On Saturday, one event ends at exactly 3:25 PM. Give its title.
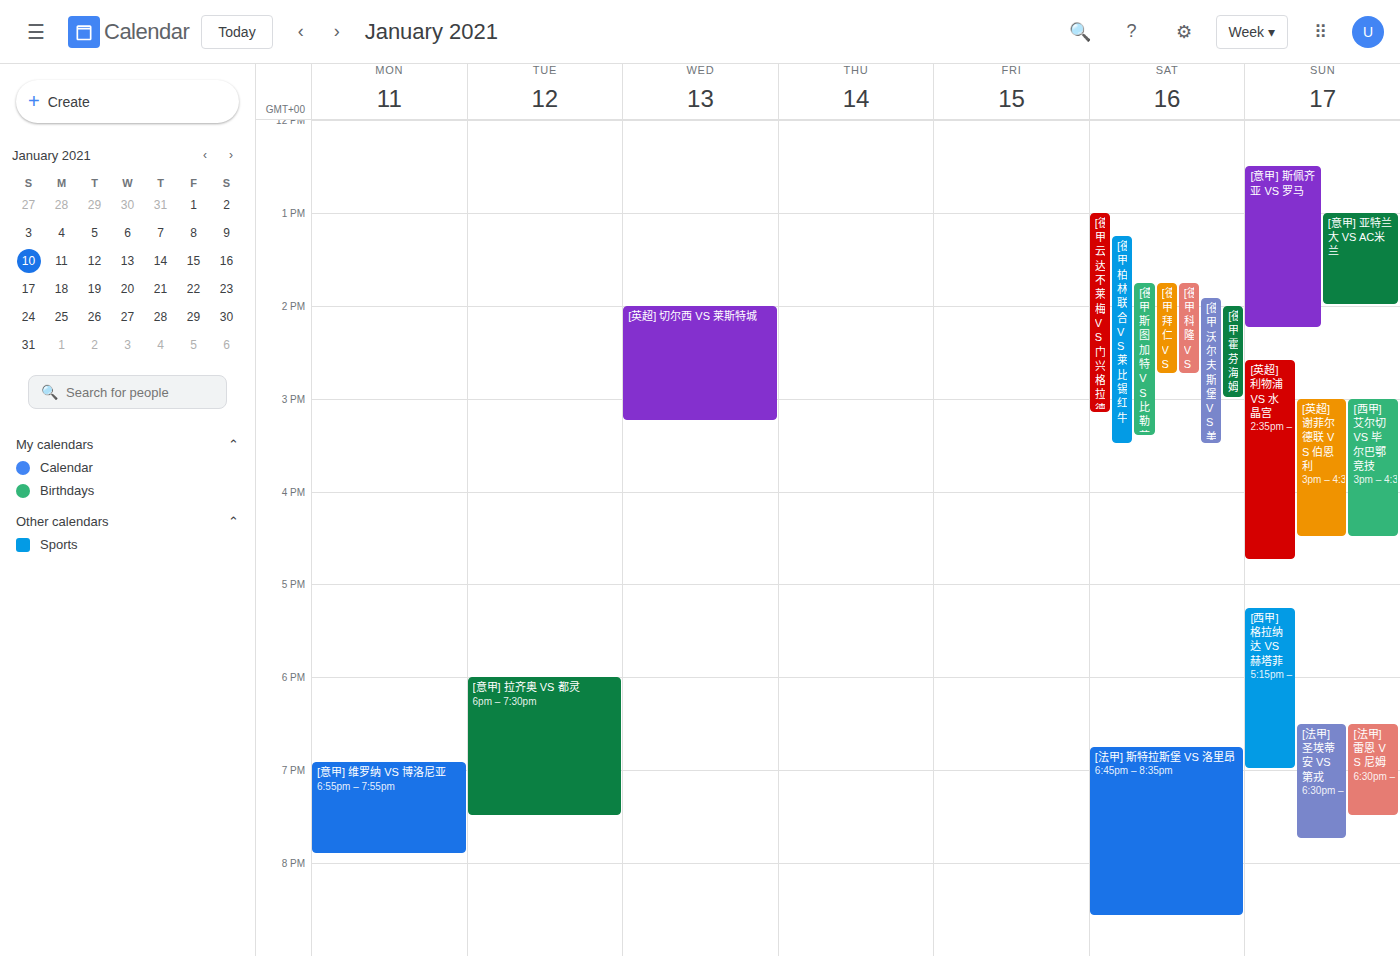
"[德甲] 斯图加特 VS 比勒菲尔德"